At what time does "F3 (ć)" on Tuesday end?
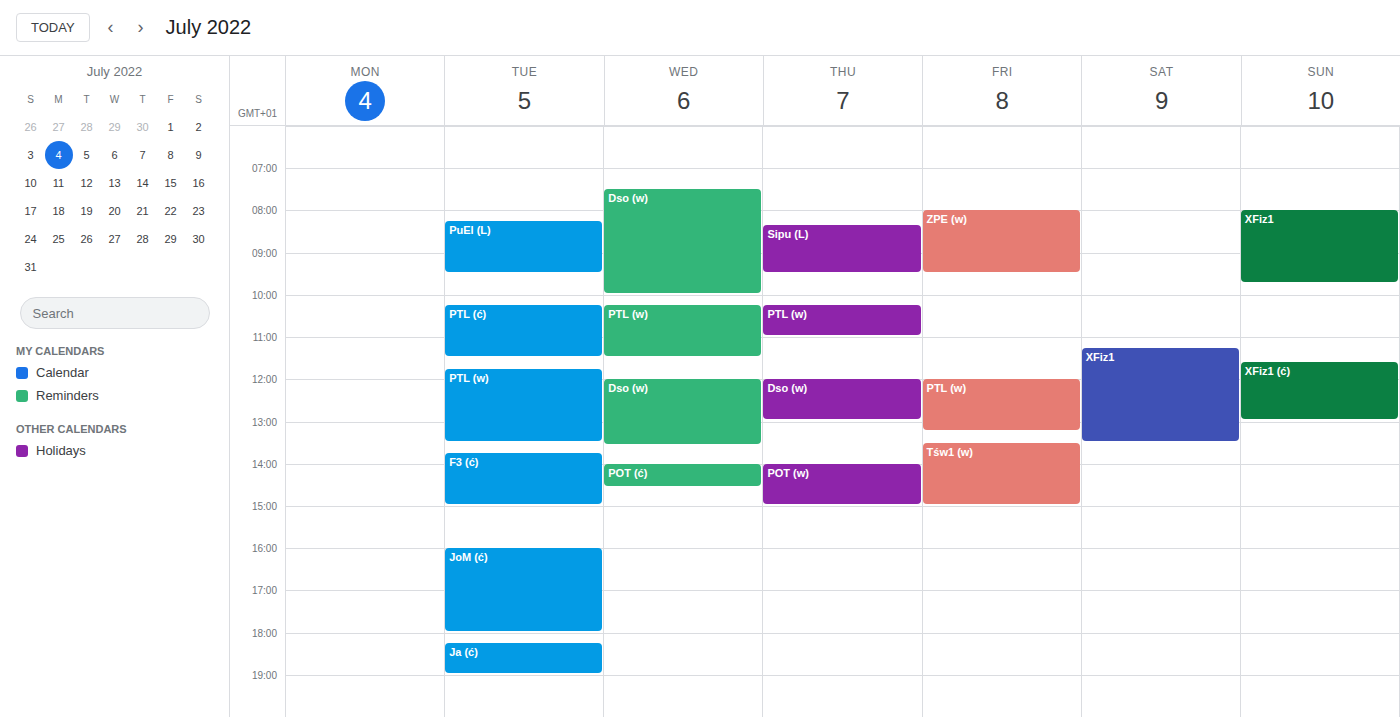
3:00 PM